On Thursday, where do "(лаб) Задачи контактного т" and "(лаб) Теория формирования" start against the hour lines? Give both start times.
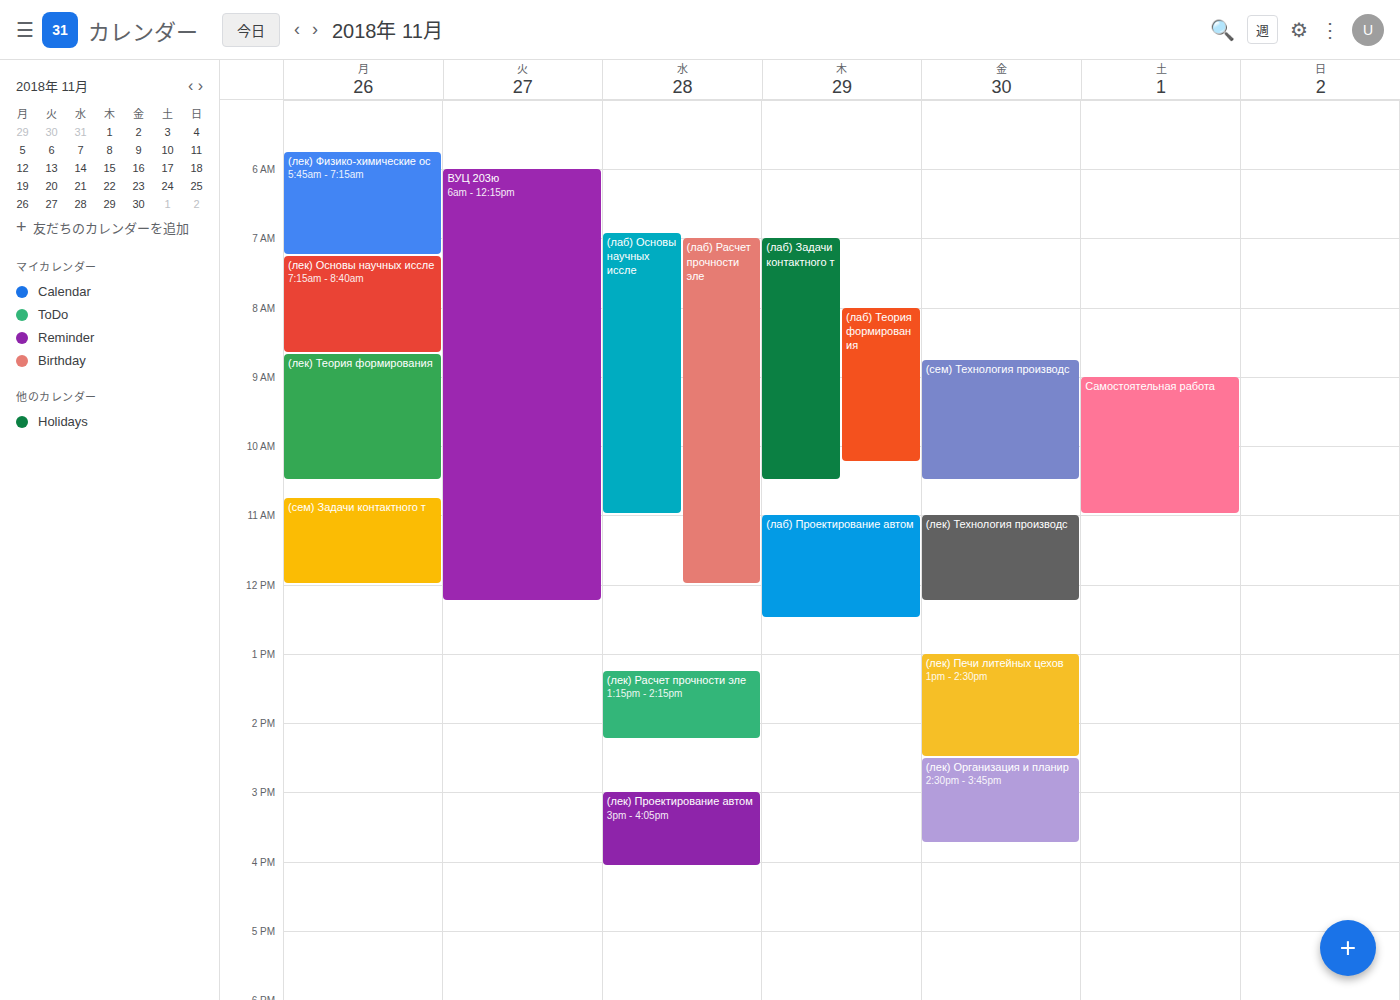
"(лаб) Задачи контактного т": 7:00 AM, exactly on the 7 AM line. "(лаб) Теория формирования": 8:00 AM, exactly on the 8 AM line.